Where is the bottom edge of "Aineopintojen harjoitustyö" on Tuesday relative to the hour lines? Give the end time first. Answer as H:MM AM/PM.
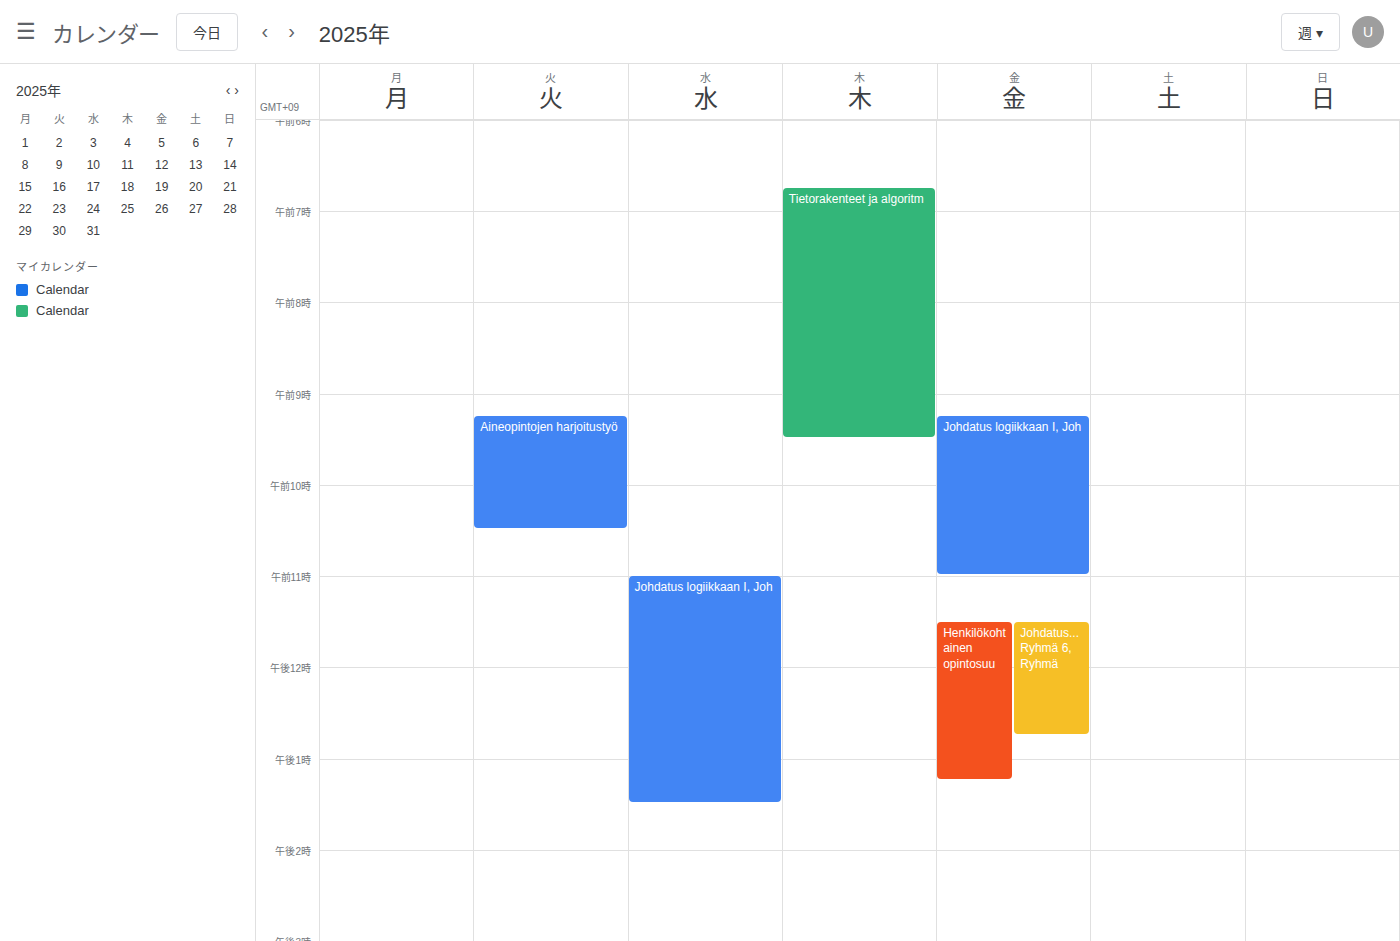
10:30 AM -- halfway between the 10 AM and 11 AM lines.